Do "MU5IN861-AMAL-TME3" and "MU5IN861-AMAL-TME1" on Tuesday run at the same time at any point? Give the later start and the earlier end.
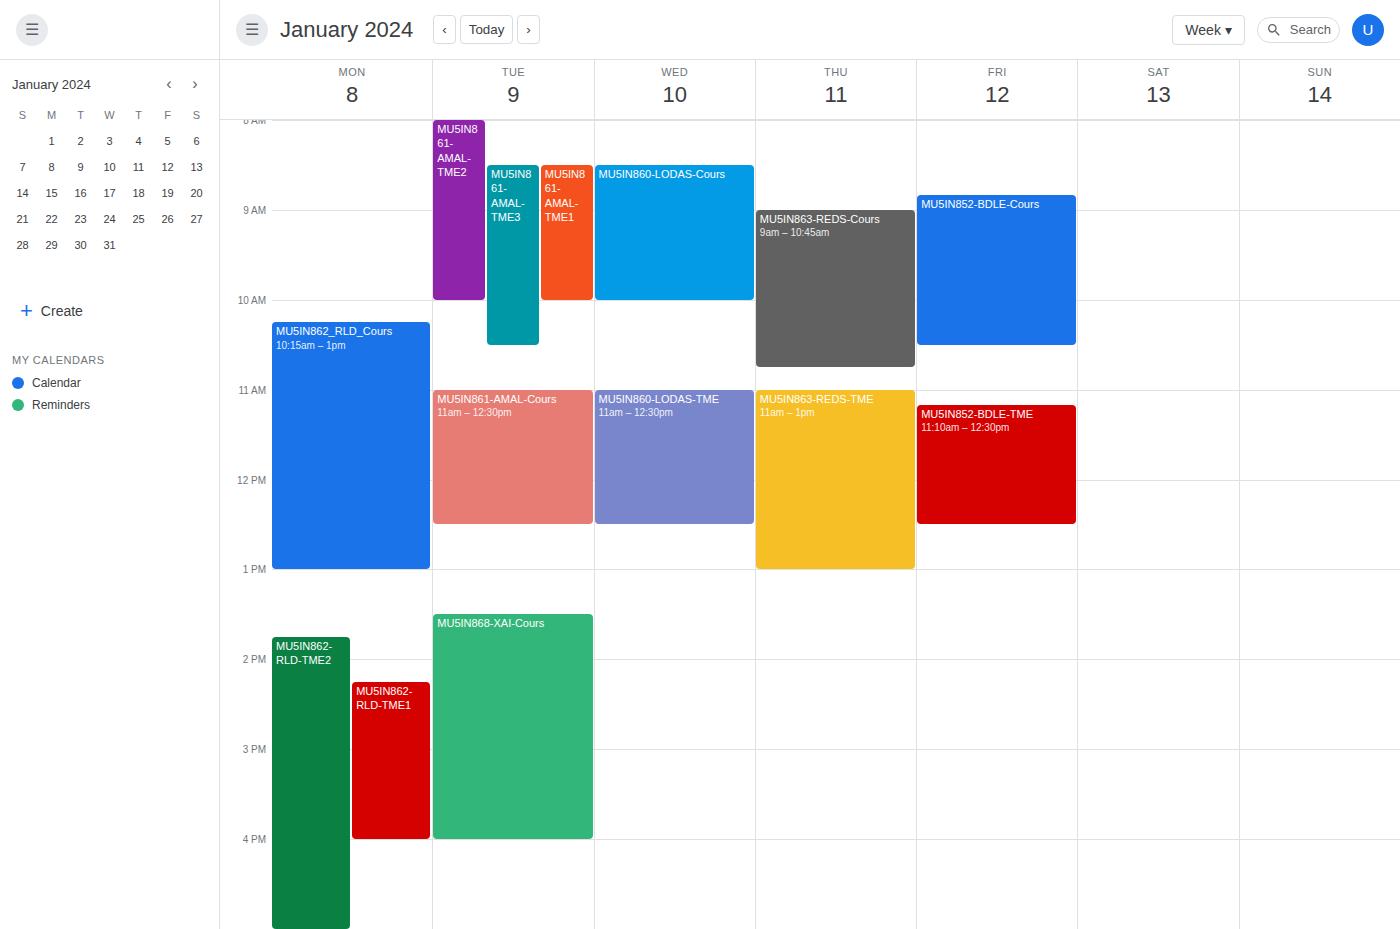
"MU5IN861-AMAL-TME1" runs 8:30 AM to 10:00 AM, inside "MU5IN861-AMAL-TME3" -- they overlap.